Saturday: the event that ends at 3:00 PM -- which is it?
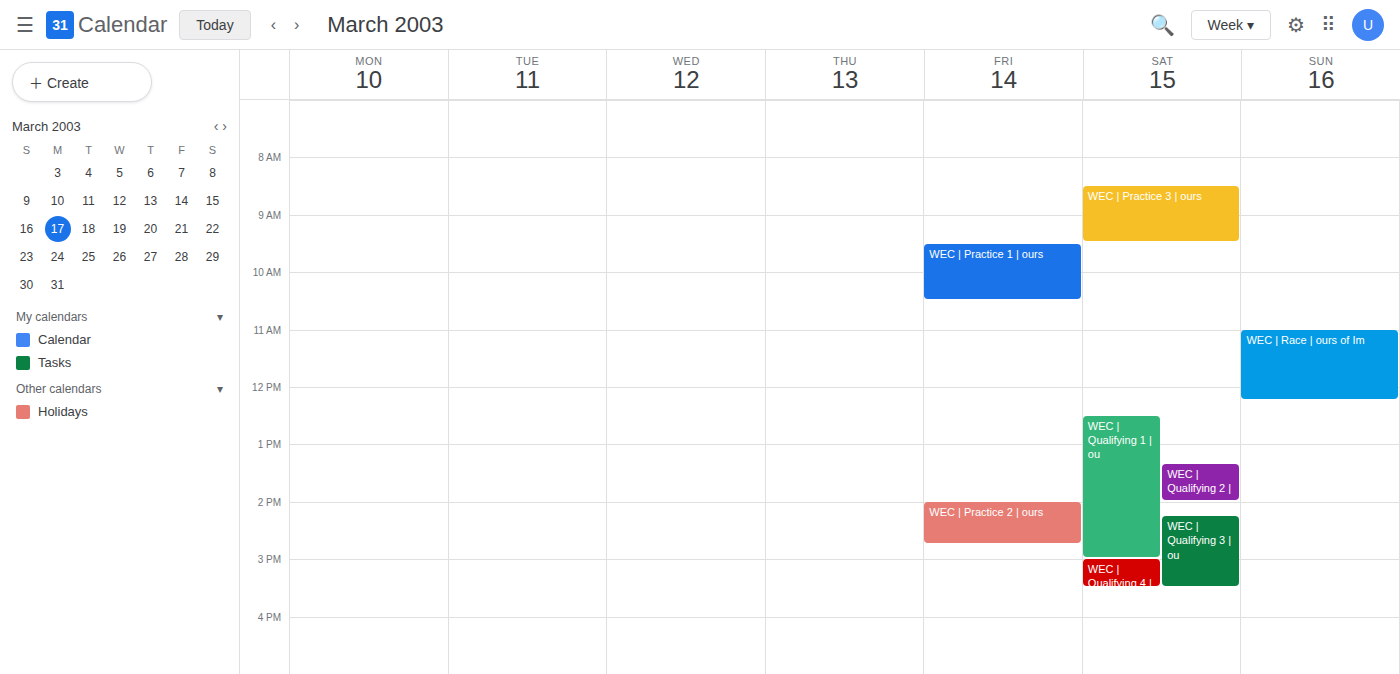
"WEC | Qualifying 1 | ou"